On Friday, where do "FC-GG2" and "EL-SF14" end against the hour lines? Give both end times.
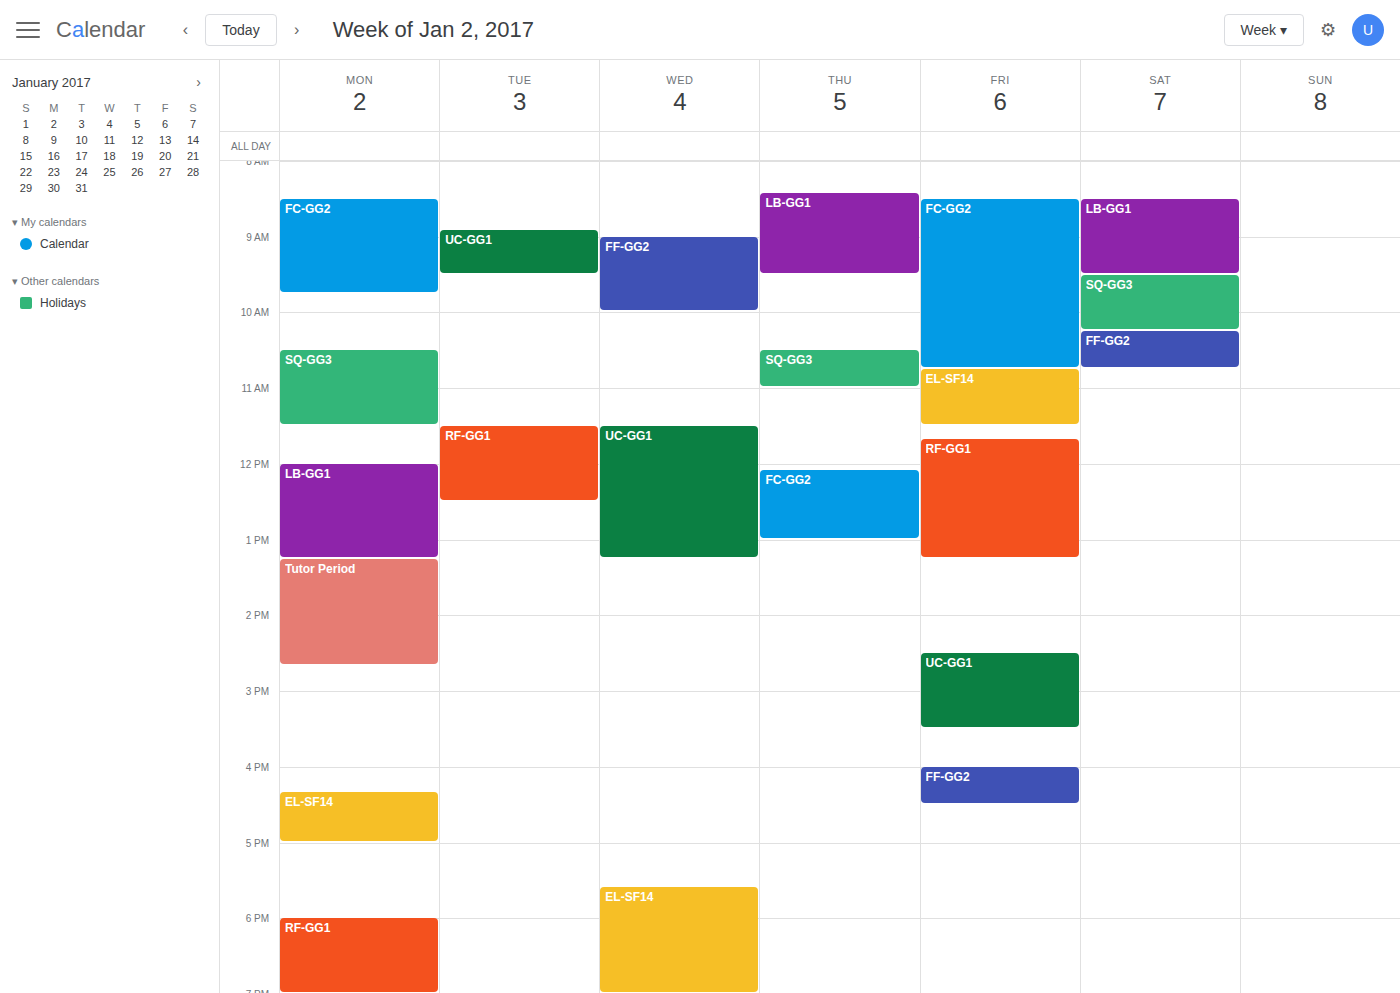
"FC-GG2": 10:45 AM, neither: three quarters of the way from the 10 AM line to the 11 AM line. "EL-SF14": 11:30 AM, halfway between the 11 AM and 12 PM lines.